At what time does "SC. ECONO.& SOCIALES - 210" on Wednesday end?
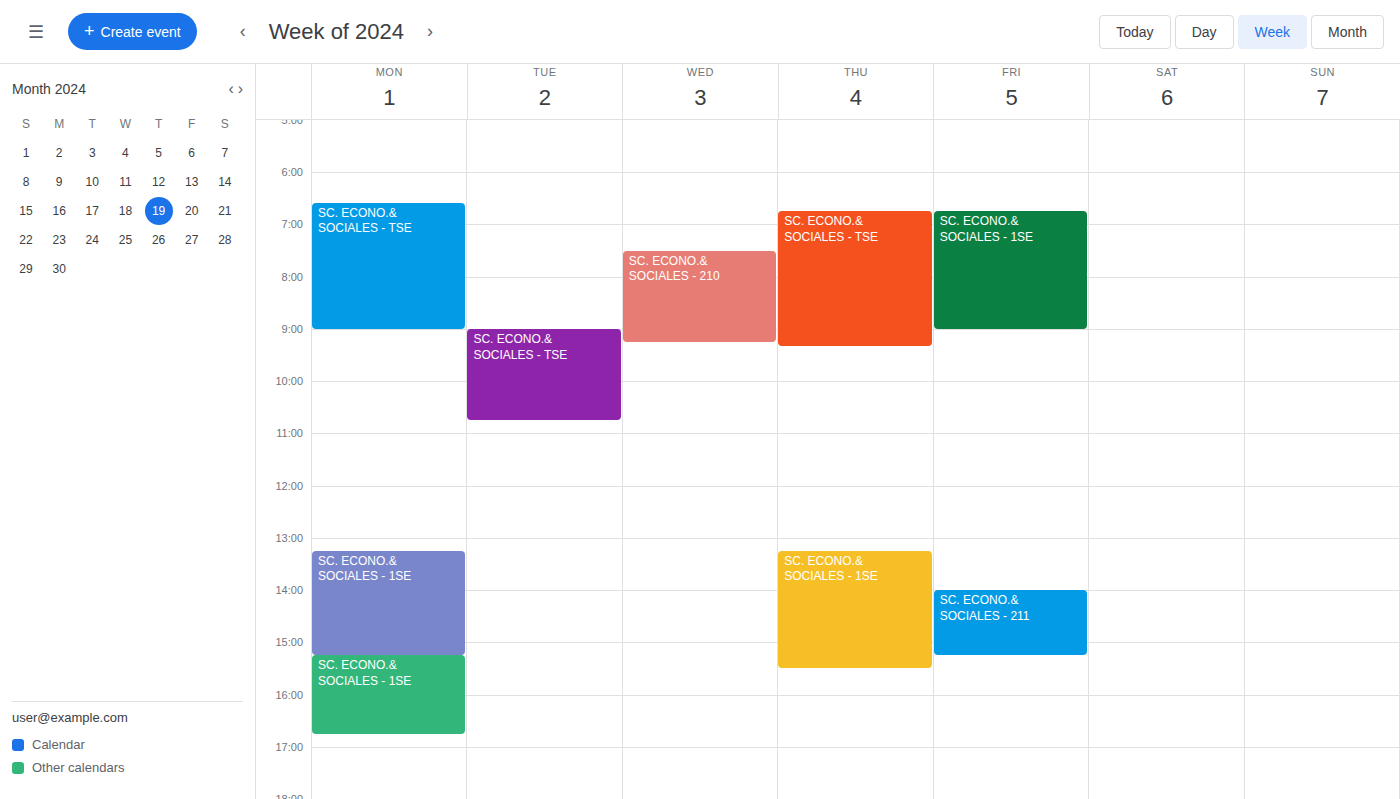
9:15 AM